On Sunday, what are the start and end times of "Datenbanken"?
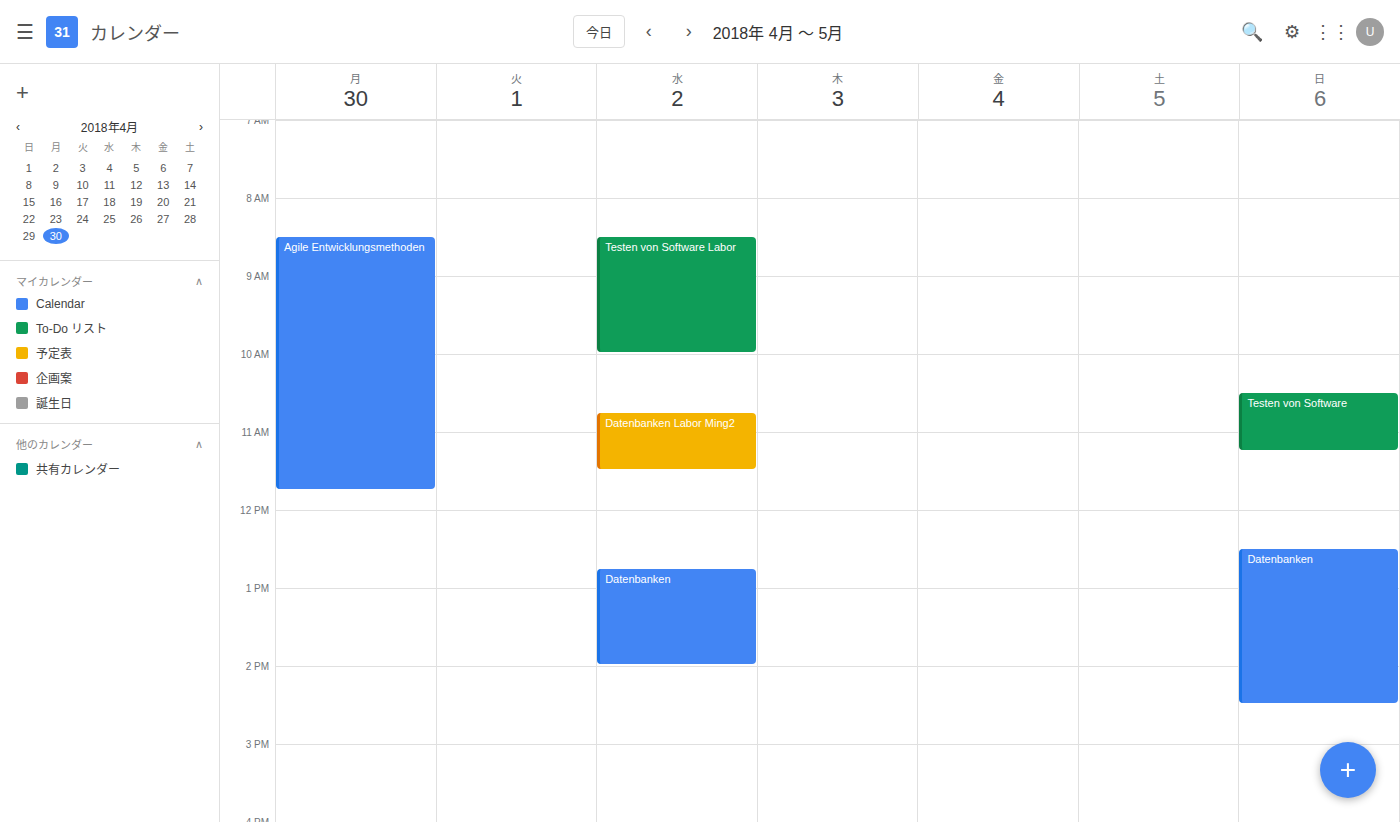
12:30 PM to 2:30 PM